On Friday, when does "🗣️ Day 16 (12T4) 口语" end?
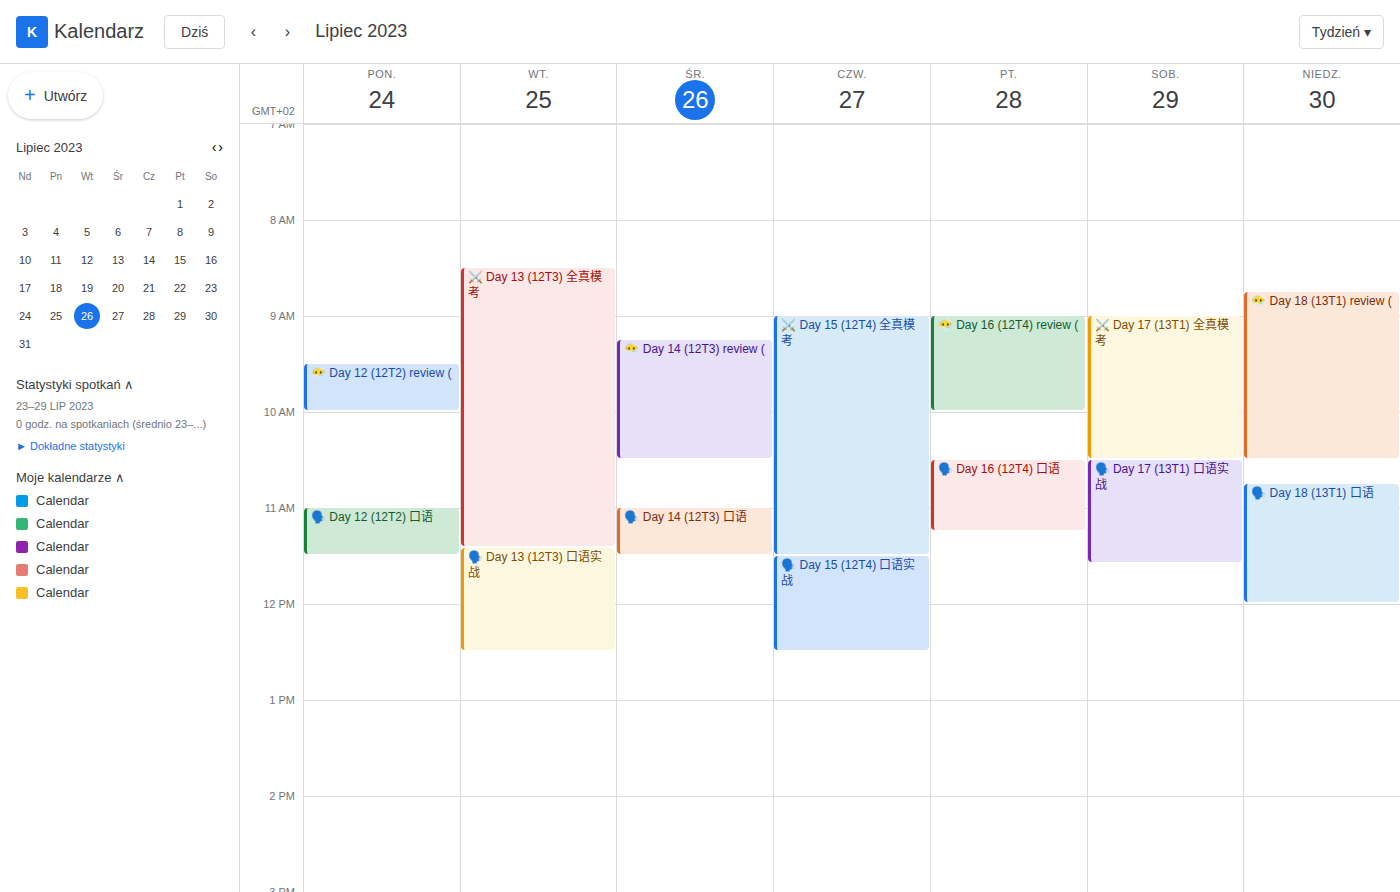
11:15 AM